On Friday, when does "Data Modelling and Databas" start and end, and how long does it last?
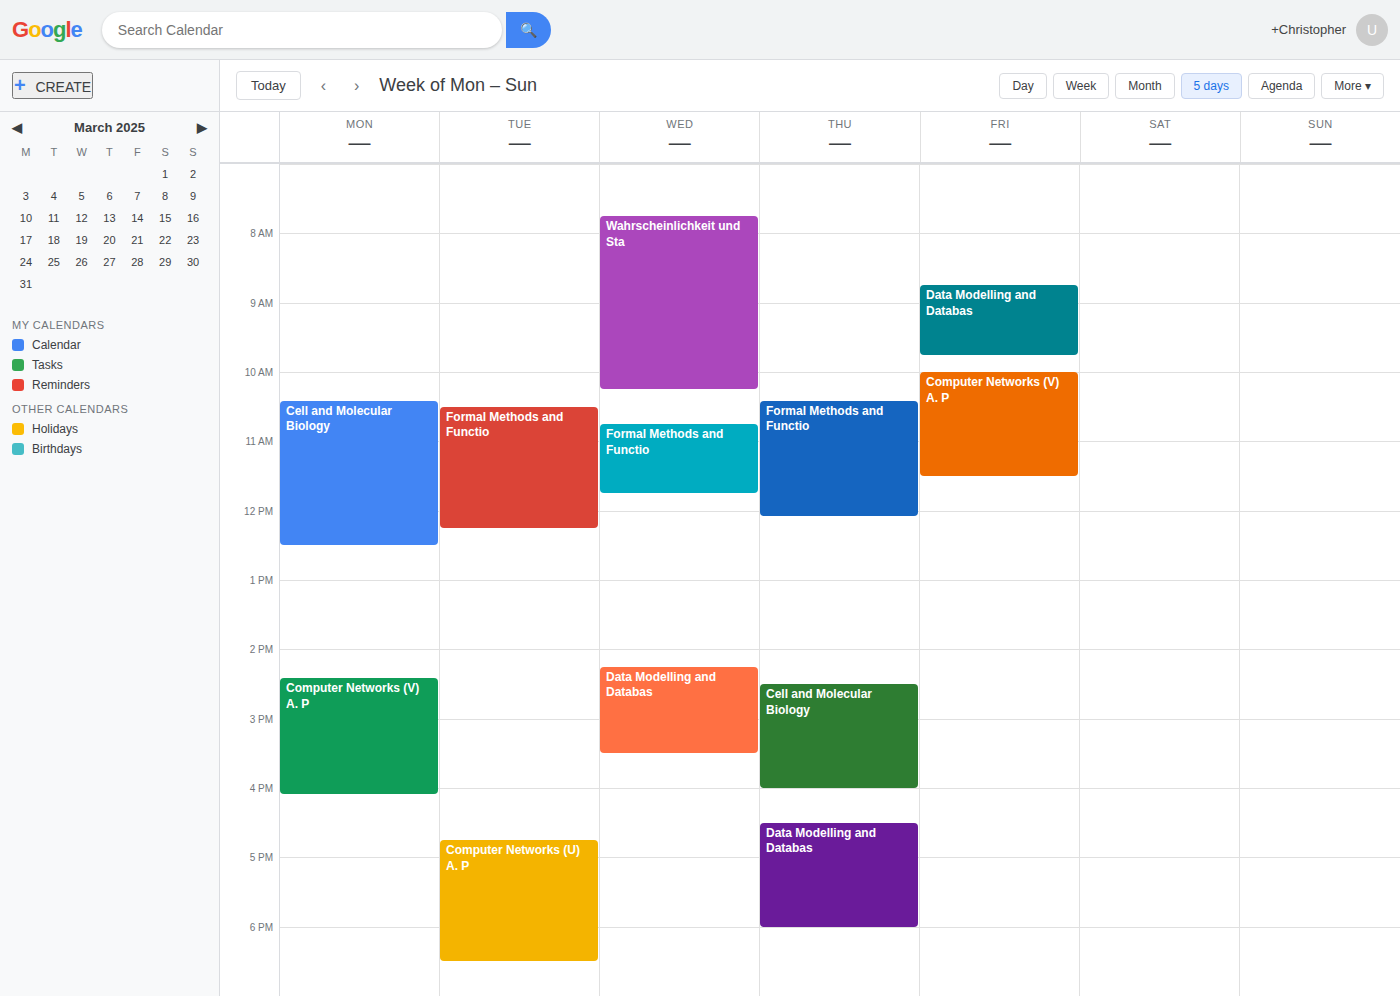
8:45 AM to 9:45 AM, 1 hour